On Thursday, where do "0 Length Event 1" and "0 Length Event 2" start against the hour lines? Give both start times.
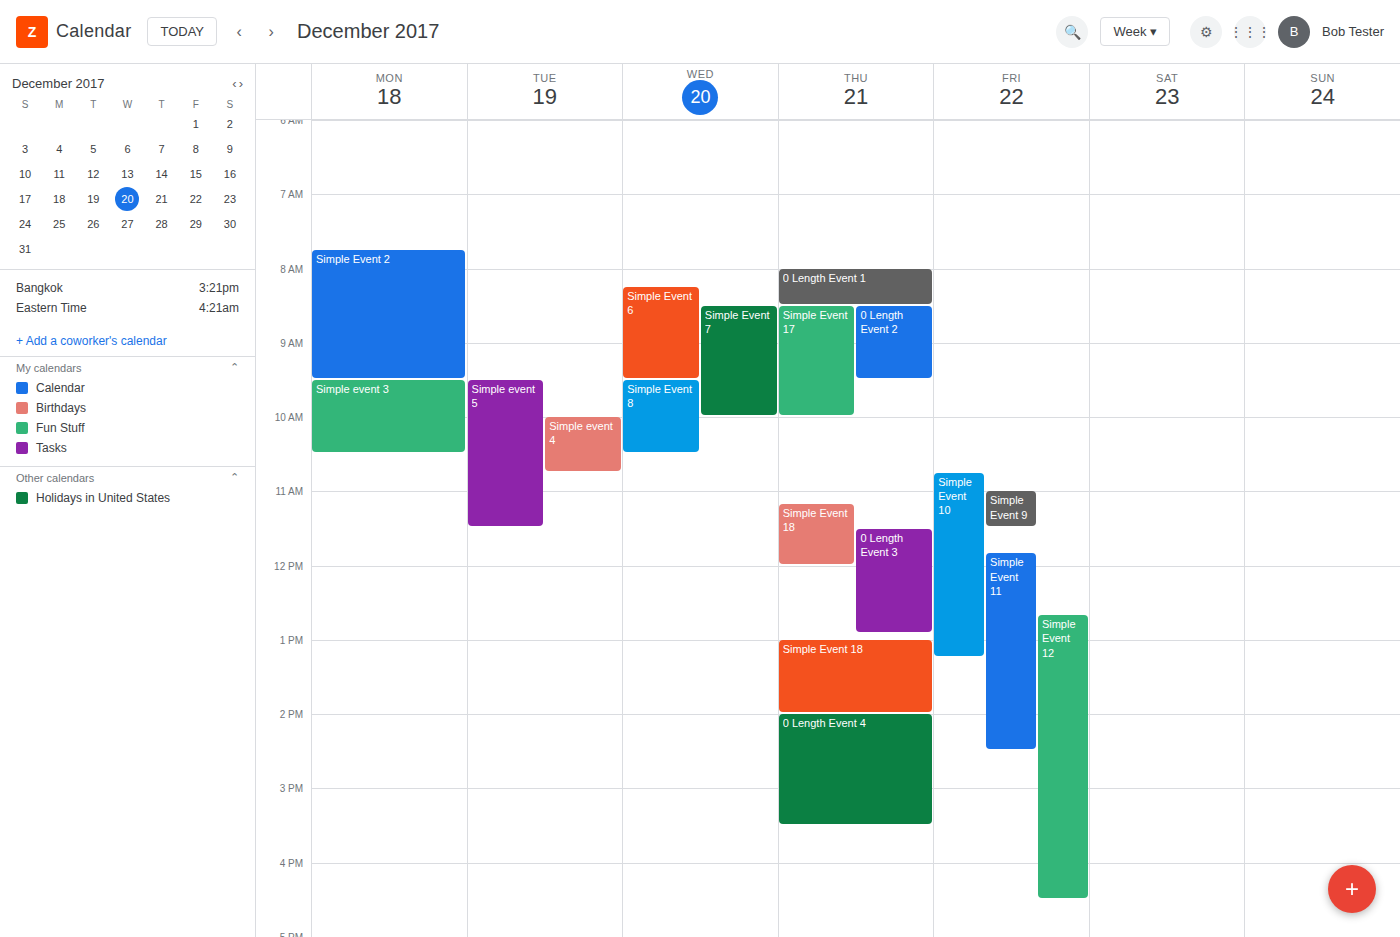
"0 Length Event 1": 8:00 AM, exactly on the 8 AM line. "0 Length Event 2": 8:30 AM, halfway between the 8 AM and 9 AM lines.